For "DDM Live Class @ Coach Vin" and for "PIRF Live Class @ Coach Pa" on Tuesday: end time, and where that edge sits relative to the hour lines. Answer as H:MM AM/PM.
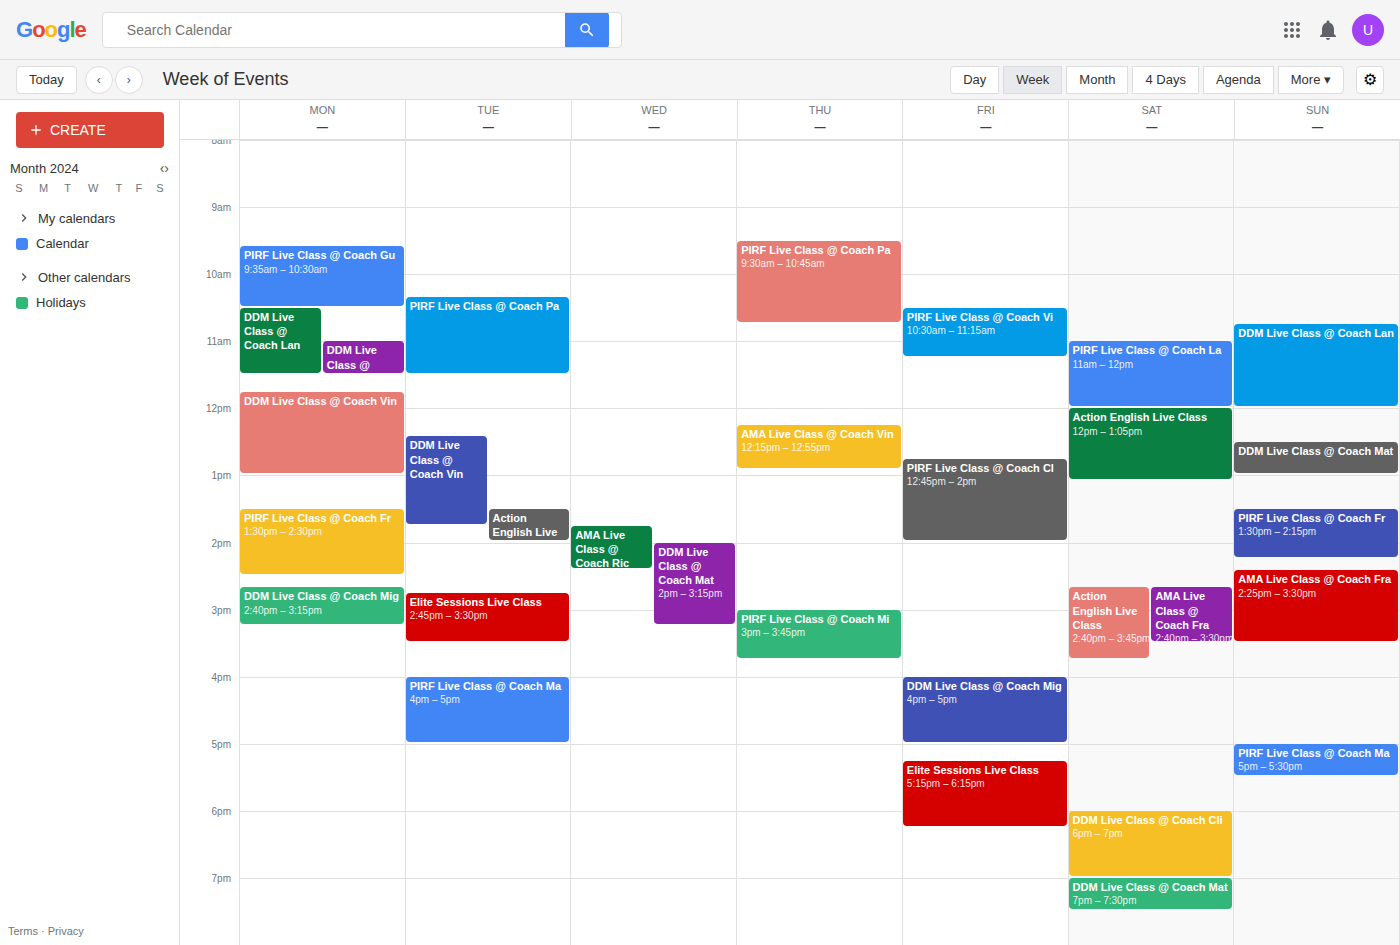
"DDM Live Class @ Coach Vin": 1:45 PM, neither: three quarters of the way from the 1 PM line to the 2 PM line. "PIRF Live Class @ Coach Pa": 11:30 AM, halfway between the 11 AM and 12 PM lines.